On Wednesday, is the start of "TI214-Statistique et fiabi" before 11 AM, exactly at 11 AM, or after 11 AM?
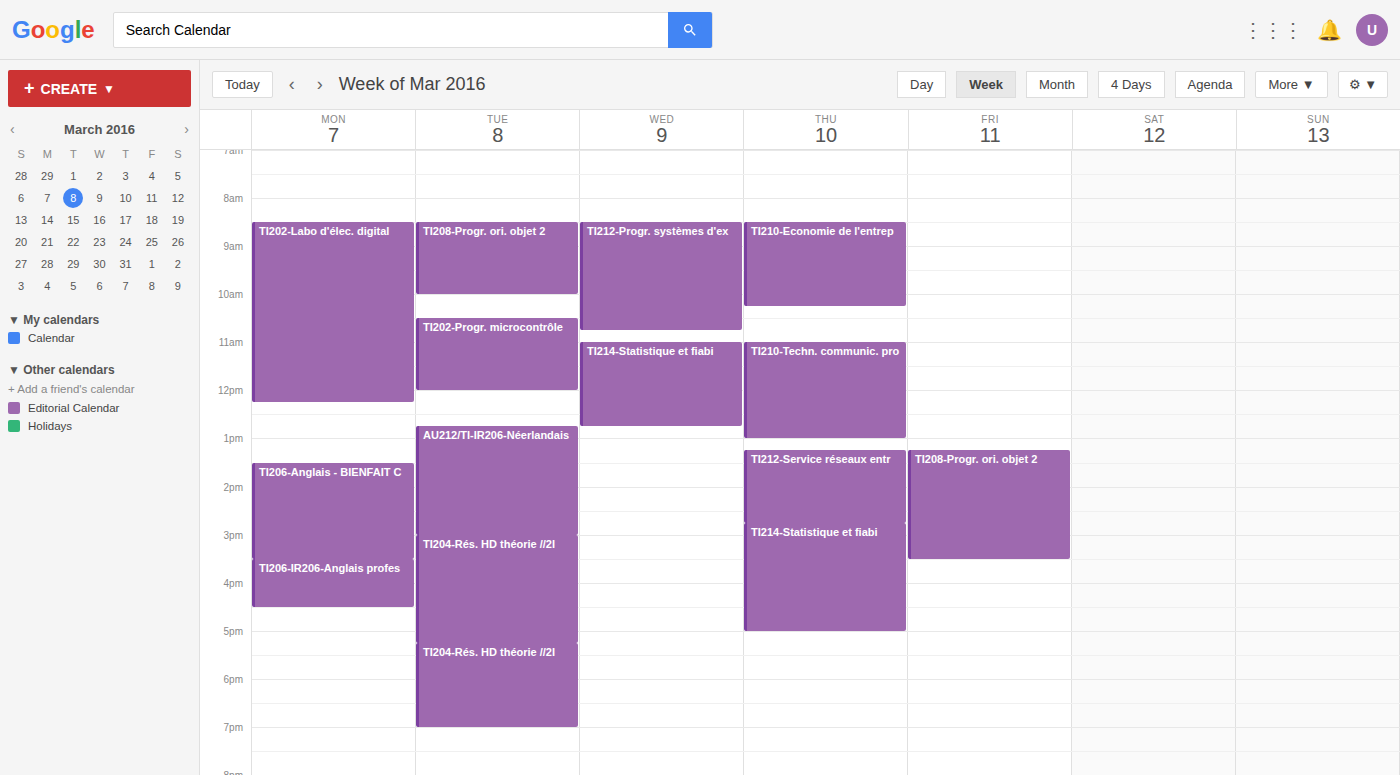
11:00 AM -- exactly at 11 AM, on the 11 AM line.